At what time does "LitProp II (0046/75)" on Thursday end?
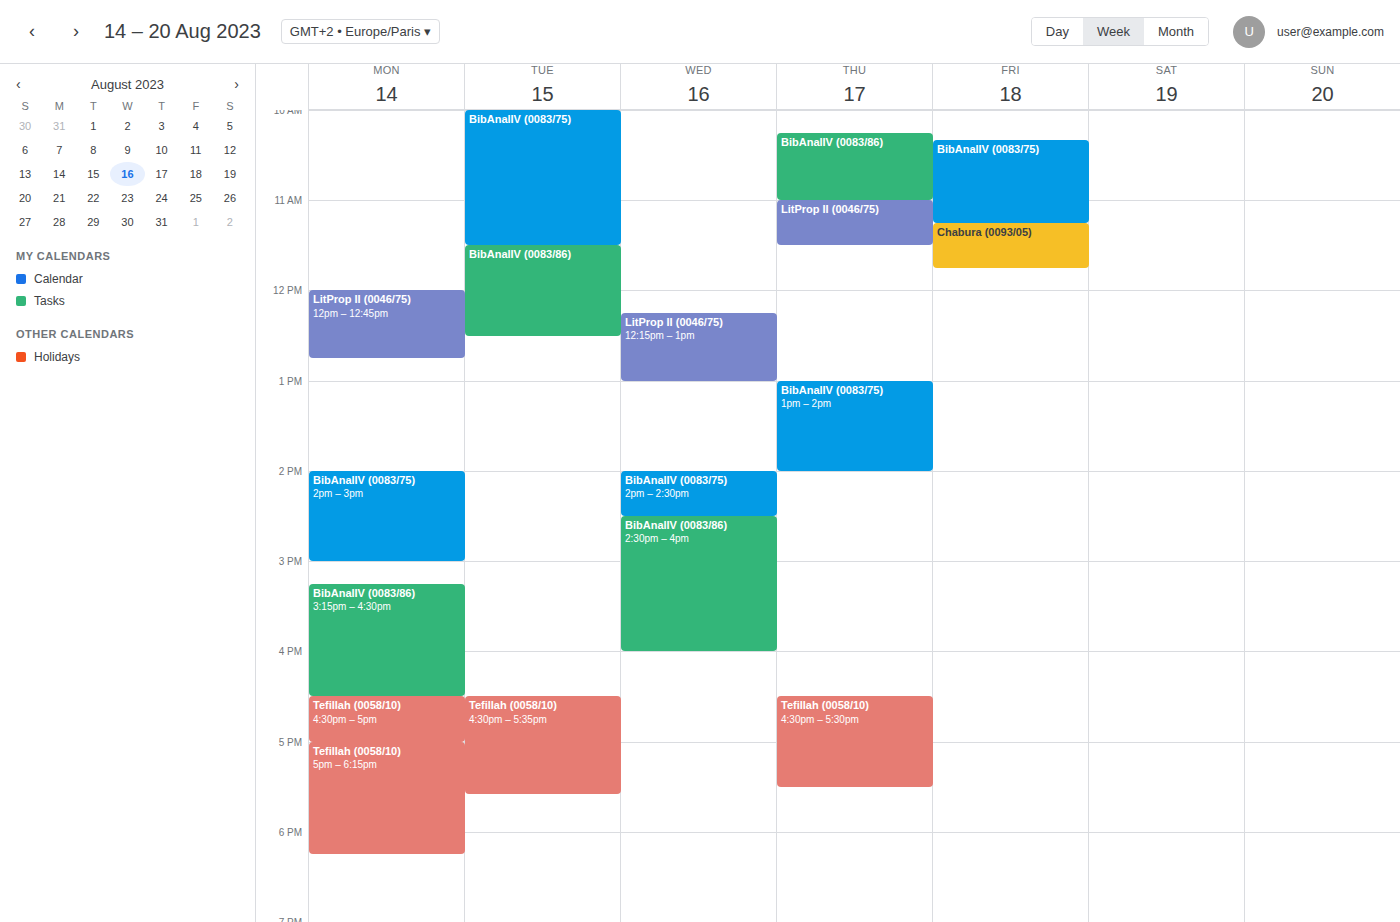
11:30 AM